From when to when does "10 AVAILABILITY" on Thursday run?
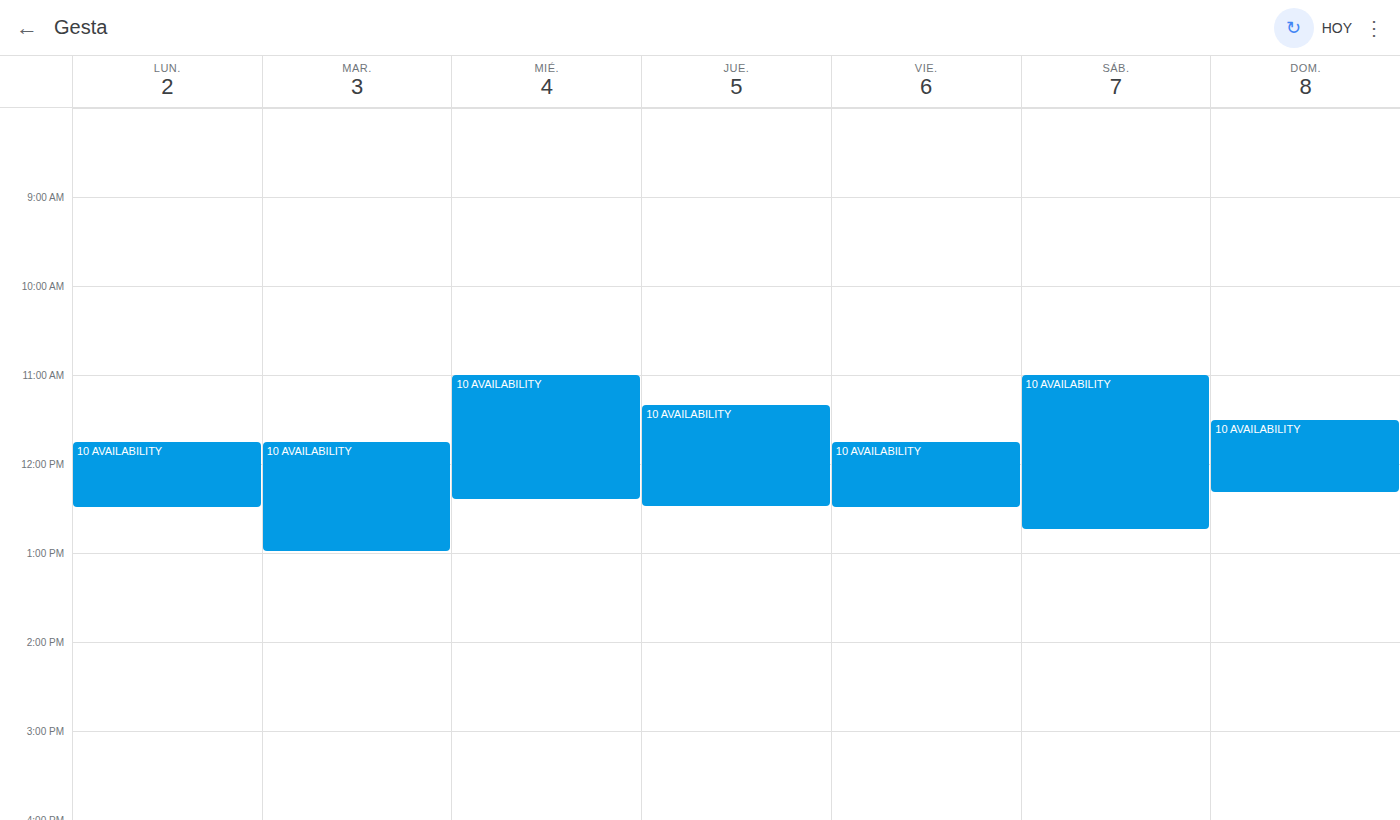
11:20 AM to 12:30 PM